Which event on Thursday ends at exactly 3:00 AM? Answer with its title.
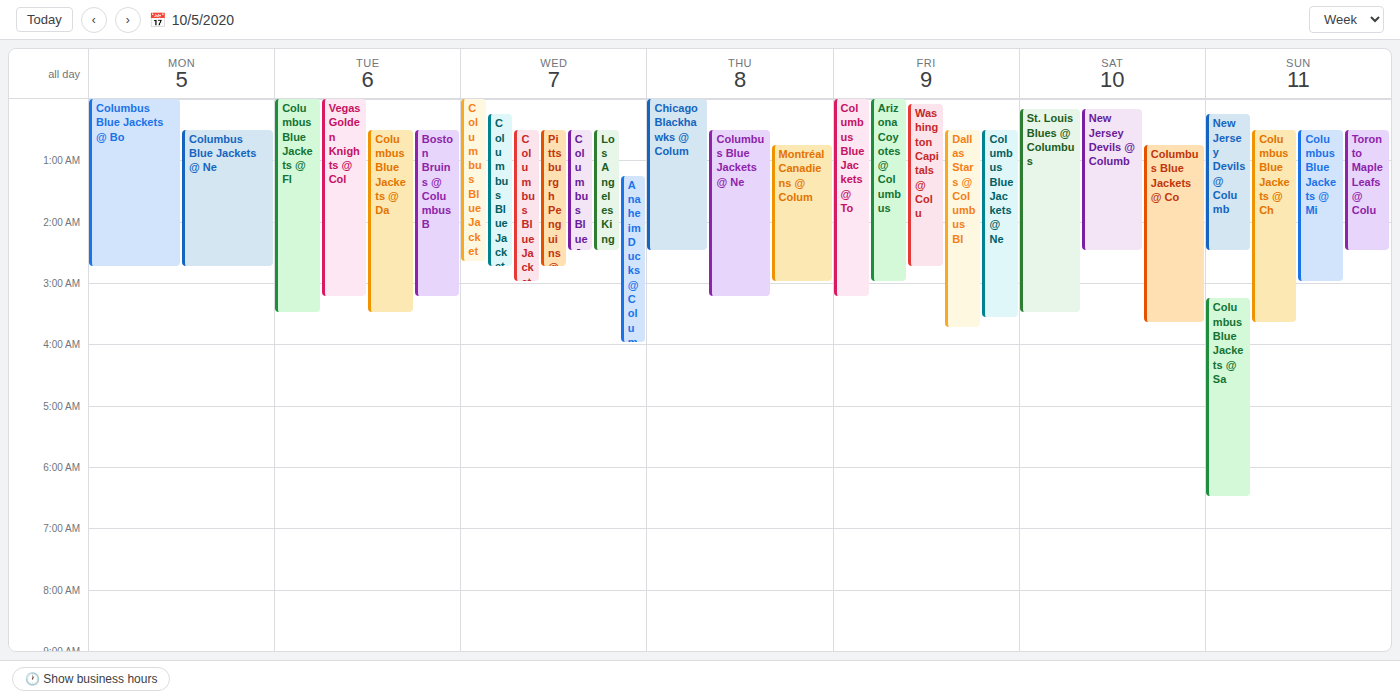
"Montréal Canadiens @ Colum"